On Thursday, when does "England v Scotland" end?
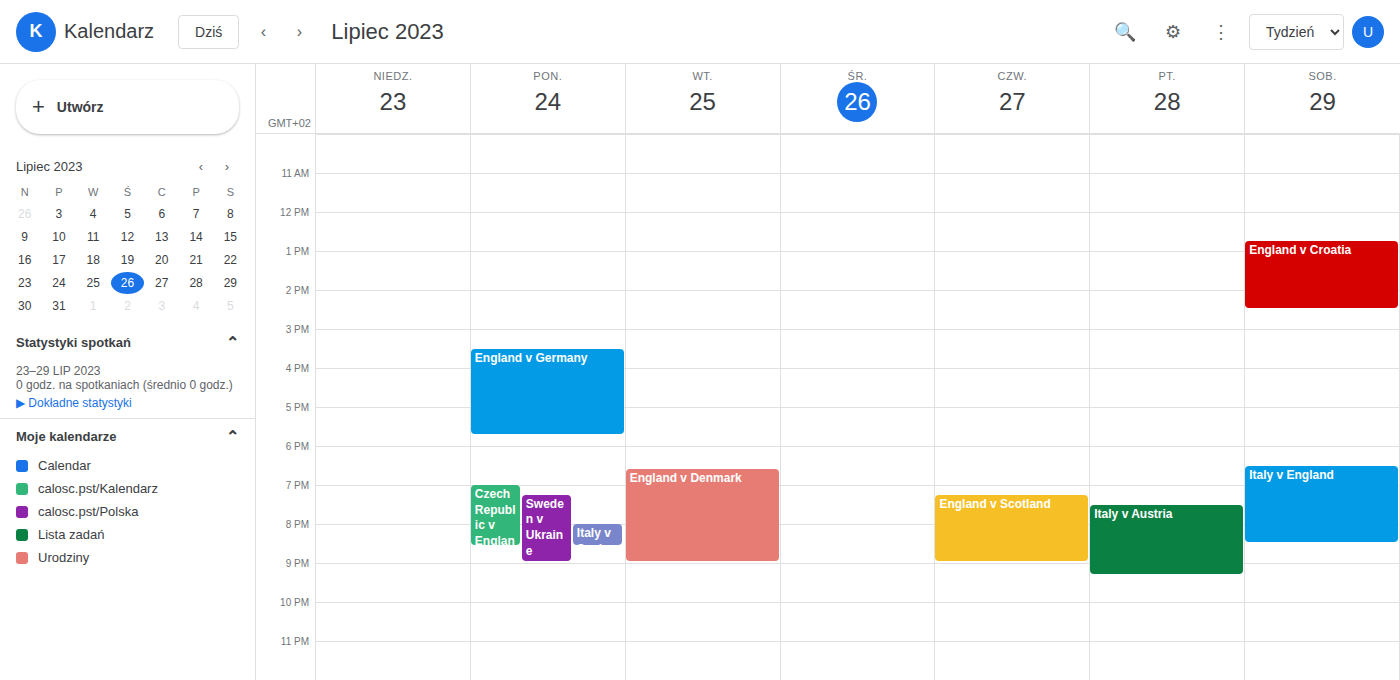
9:00 PM